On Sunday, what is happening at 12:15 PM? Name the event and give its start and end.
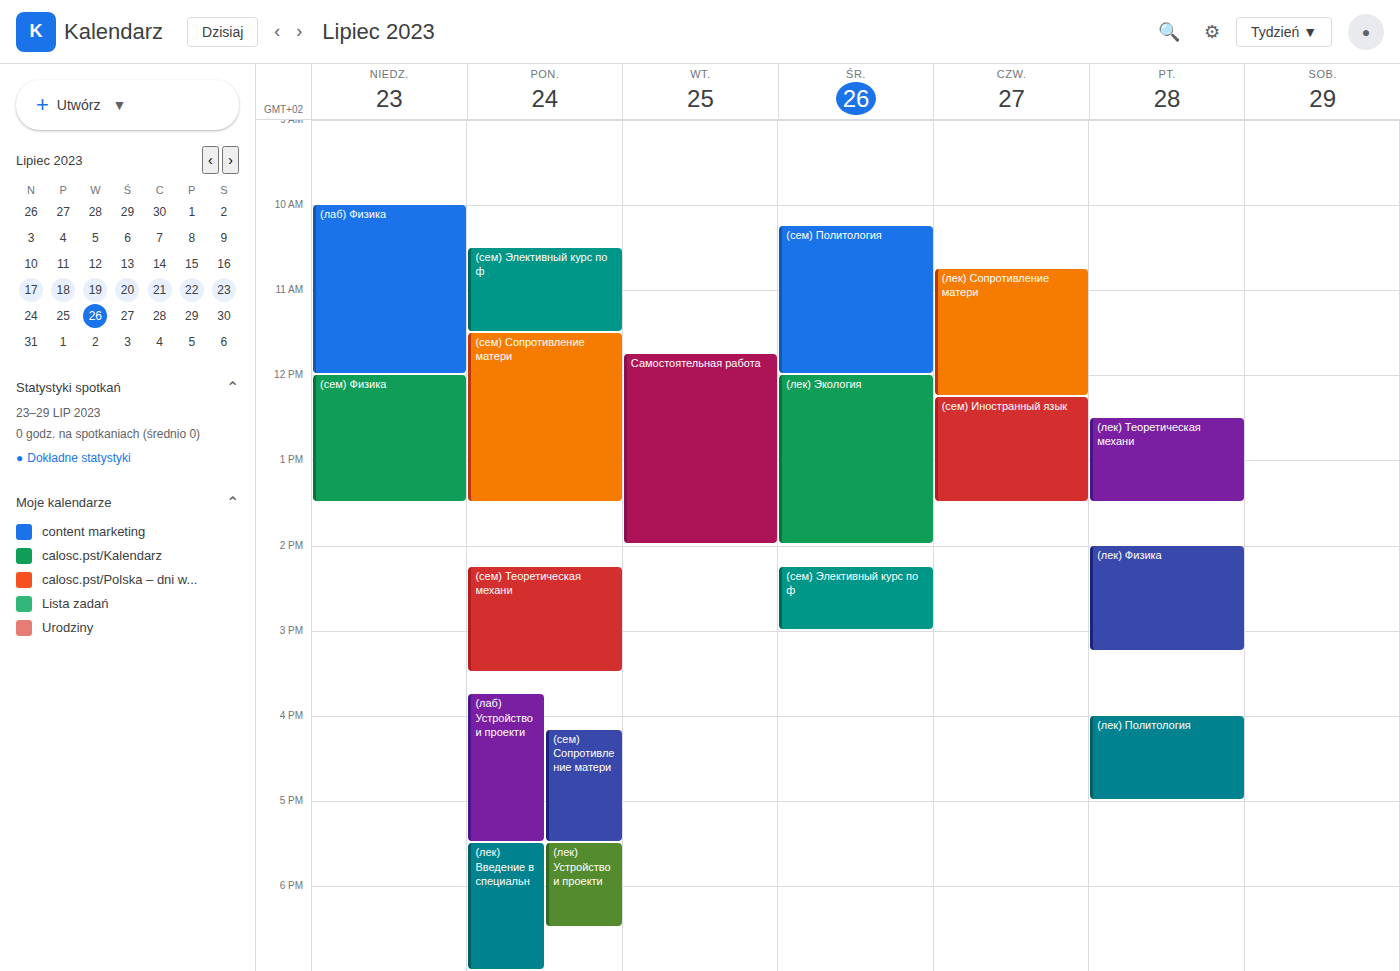
"(сем) Физика", 12:00 PM to 1:30 PM